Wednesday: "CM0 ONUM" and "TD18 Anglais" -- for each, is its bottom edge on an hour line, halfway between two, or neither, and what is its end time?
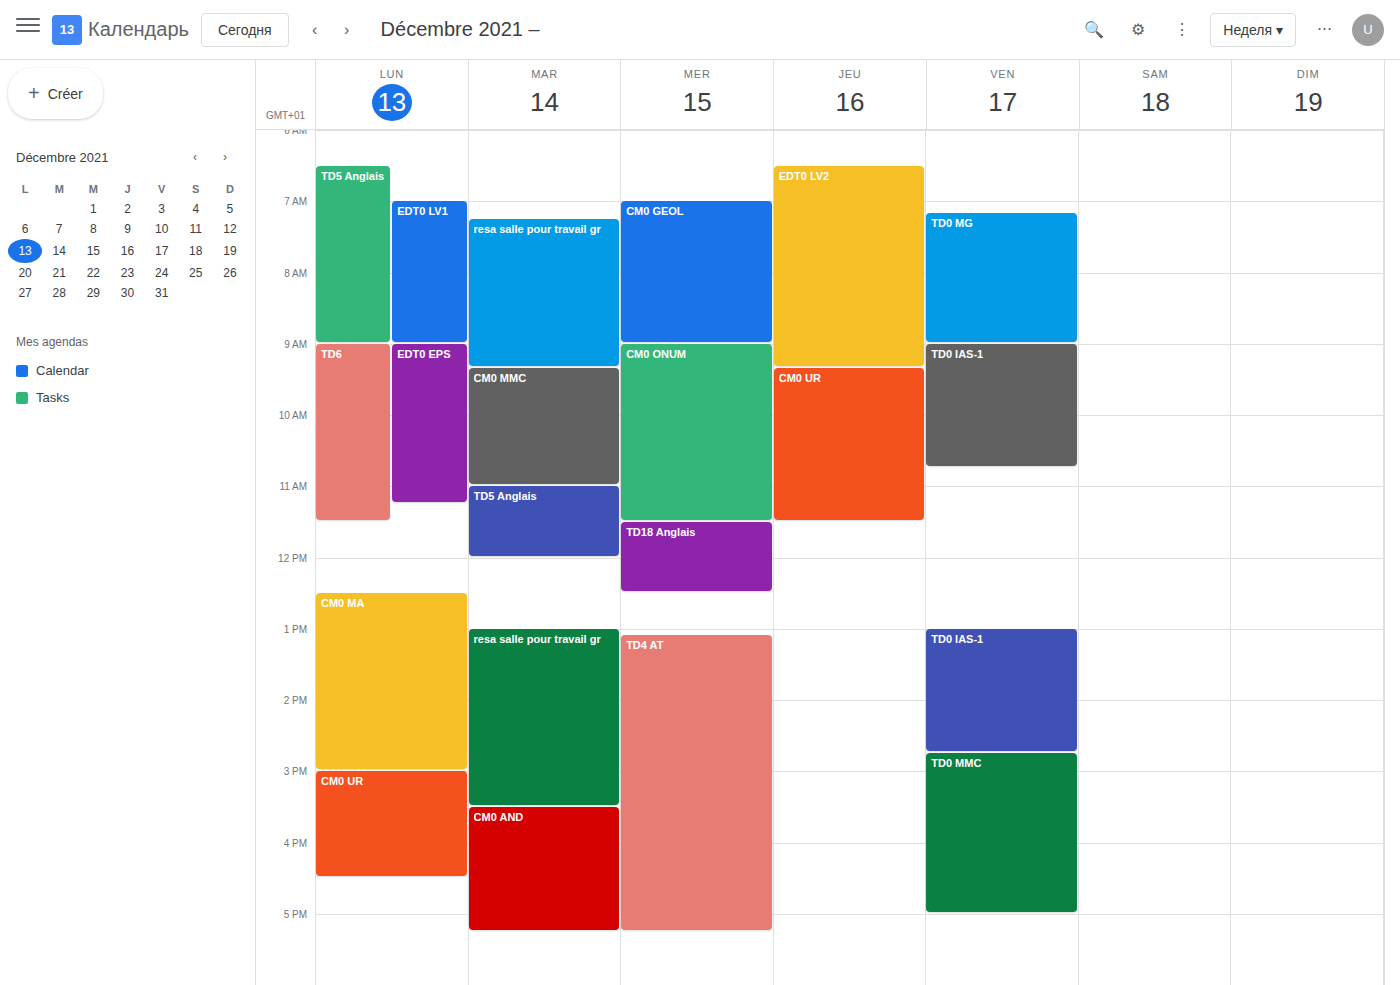
"CM0 ONUM": 11:30, halfway between the 11:00 and 12:00 lines. "TD18 Anglais": 12:30, halfway between the 12:00 and 13:00 lines.